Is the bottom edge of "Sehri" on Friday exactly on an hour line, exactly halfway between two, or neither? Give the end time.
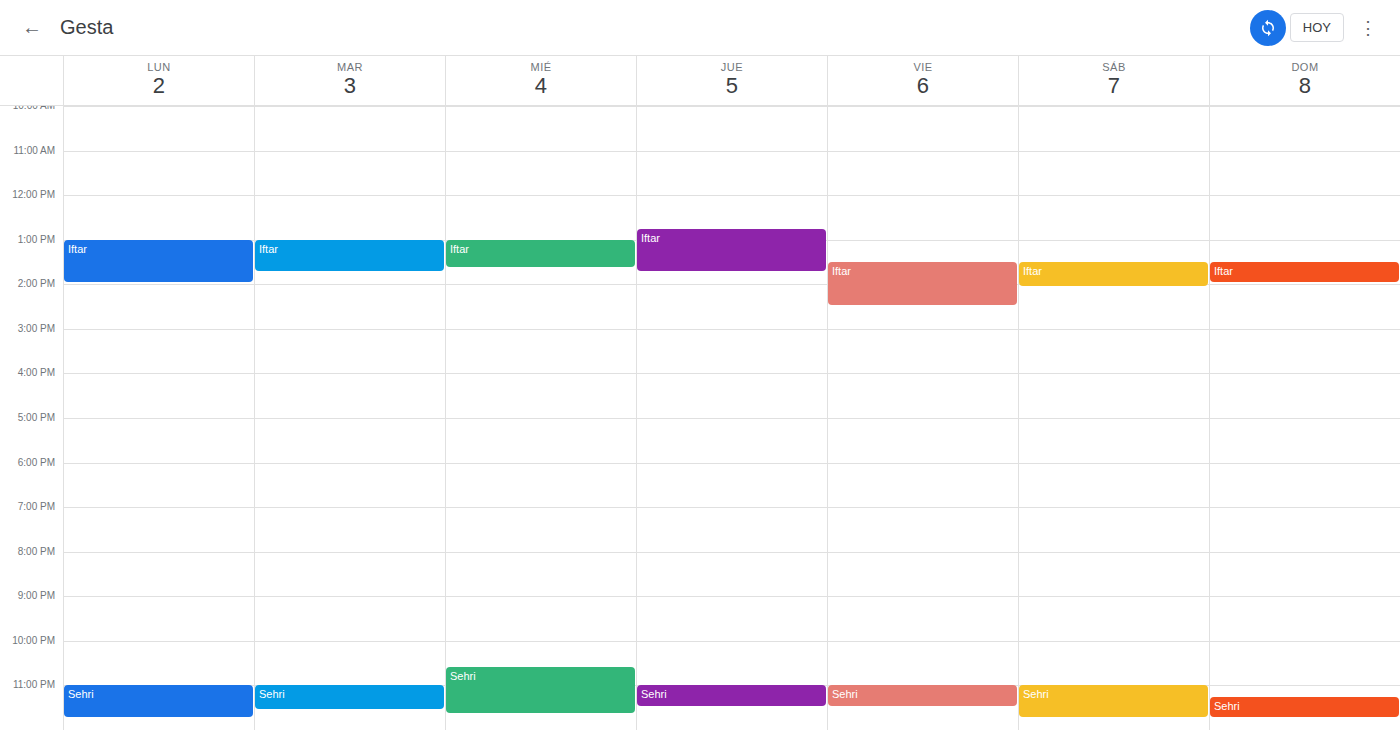
23:30 -- halfway between the 23:00 and 24:00 lines.